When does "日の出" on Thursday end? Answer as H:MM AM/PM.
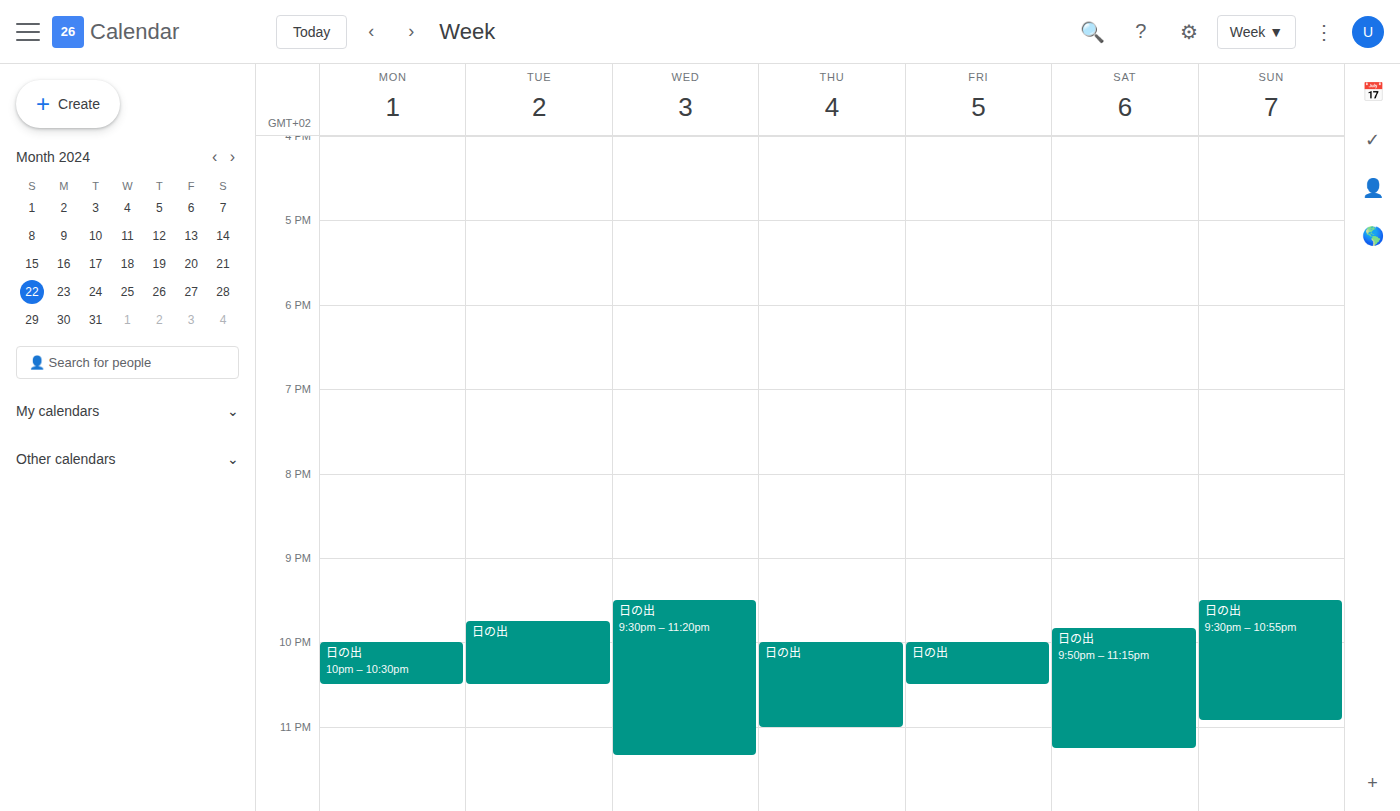
11:00 PM